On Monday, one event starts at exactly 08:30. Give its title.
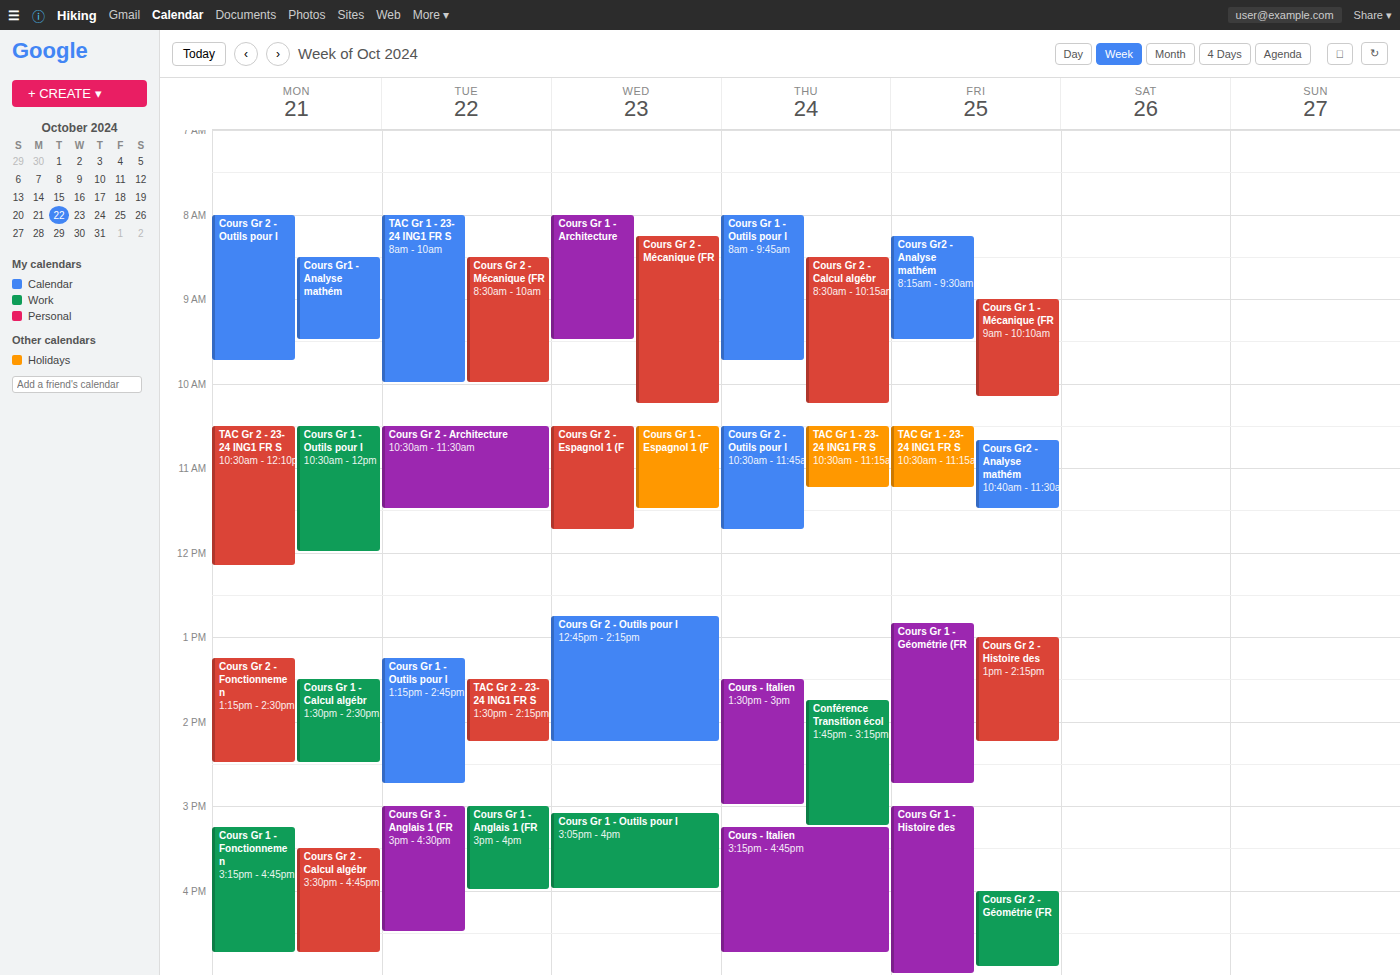
"Cours Gr1 - Analyse mathém"